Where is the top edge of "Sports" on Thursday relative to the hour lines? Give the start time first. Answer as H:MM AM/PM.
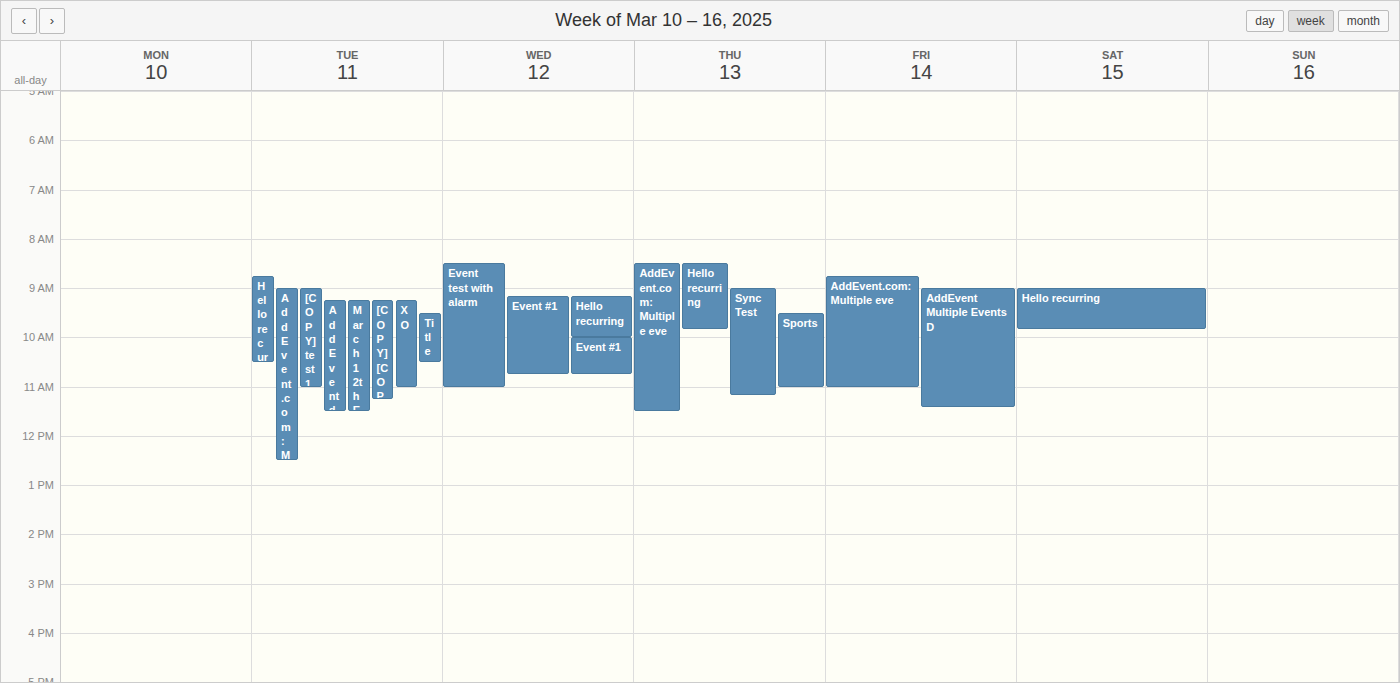
9:30 AM -- halfway between the 9 AM and 10 AM lines.